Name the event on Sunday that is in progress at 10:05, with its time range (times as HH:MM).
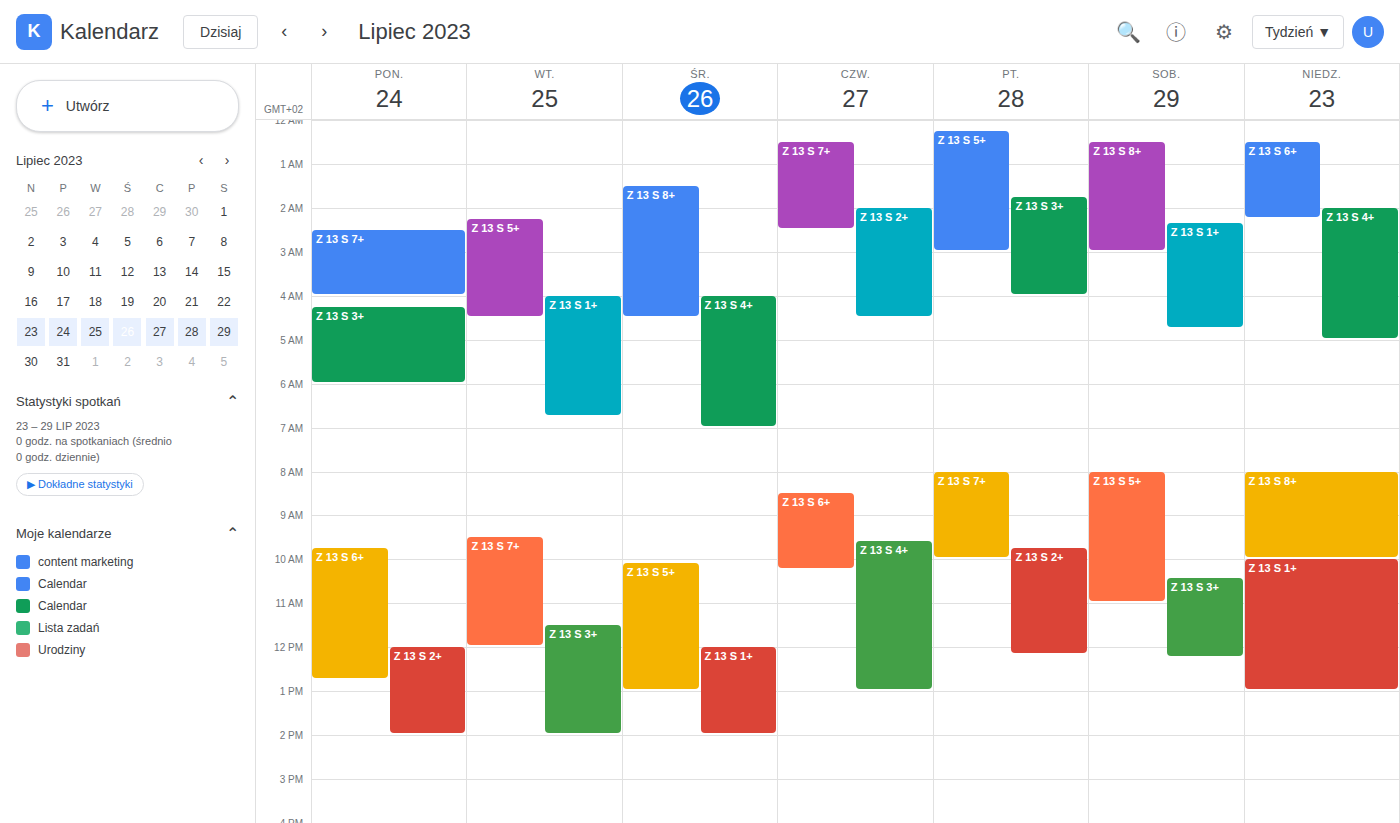
"Z 13 S 1+", 10:00 to 13:00